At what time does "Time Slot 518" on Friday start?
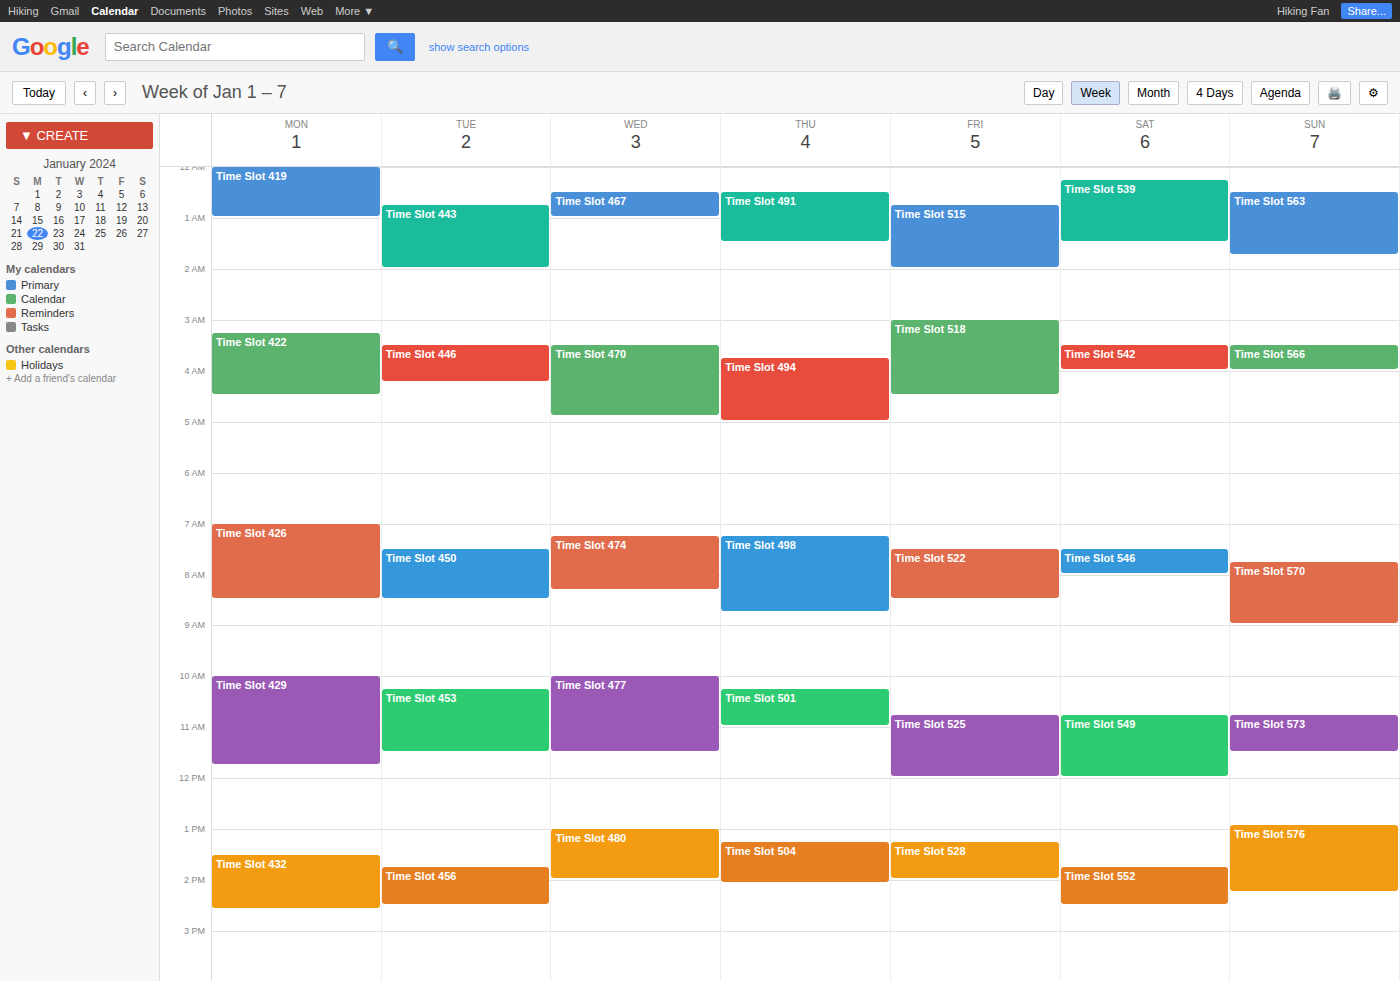
3:00 AM